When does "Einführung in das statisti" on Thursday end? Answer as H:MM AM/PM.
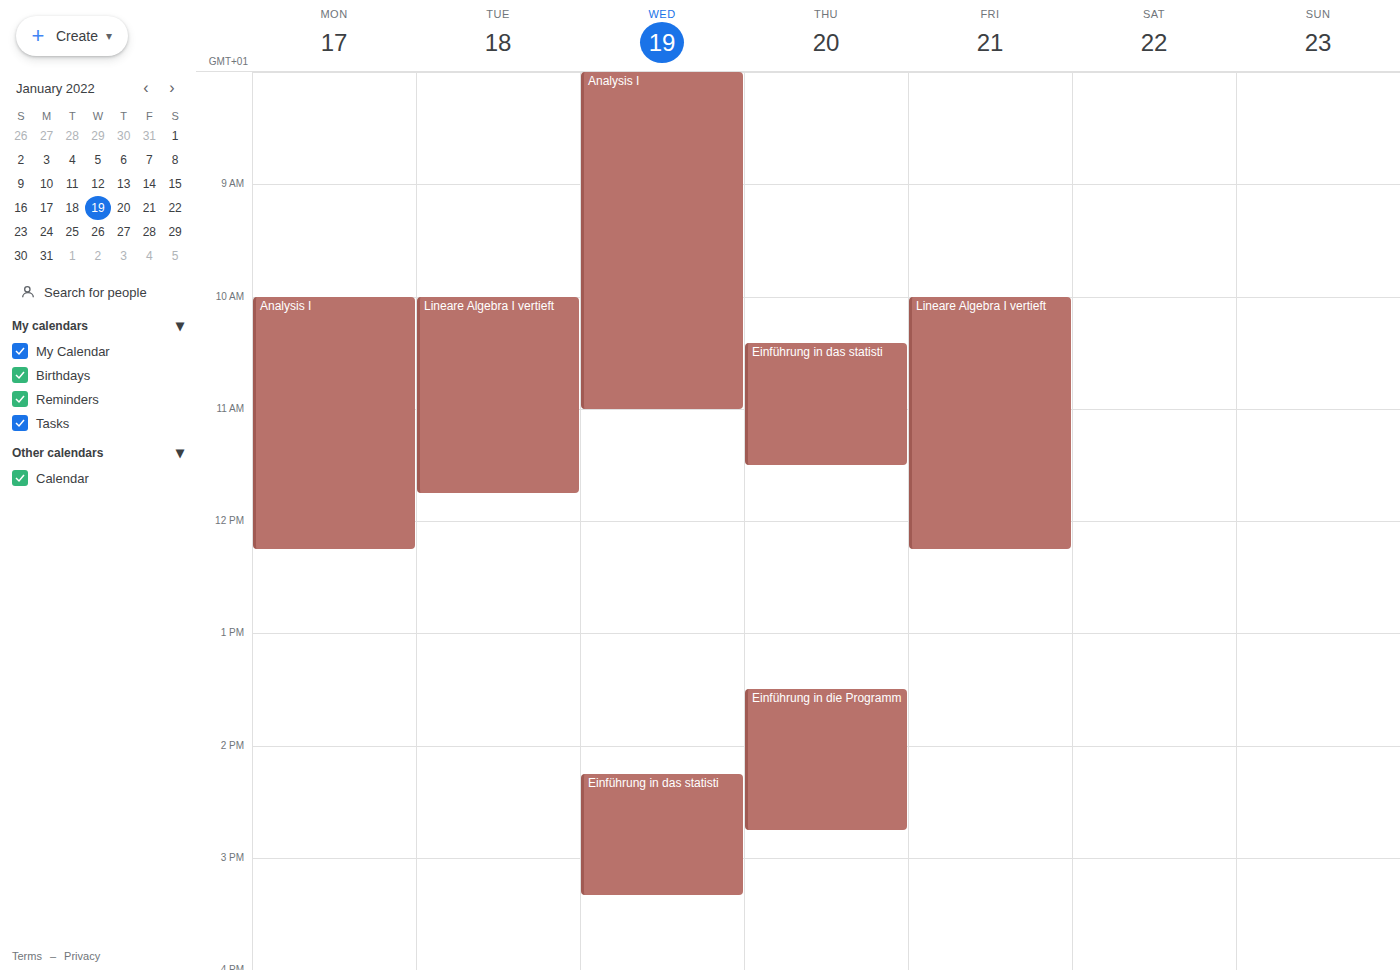
11:30 AM